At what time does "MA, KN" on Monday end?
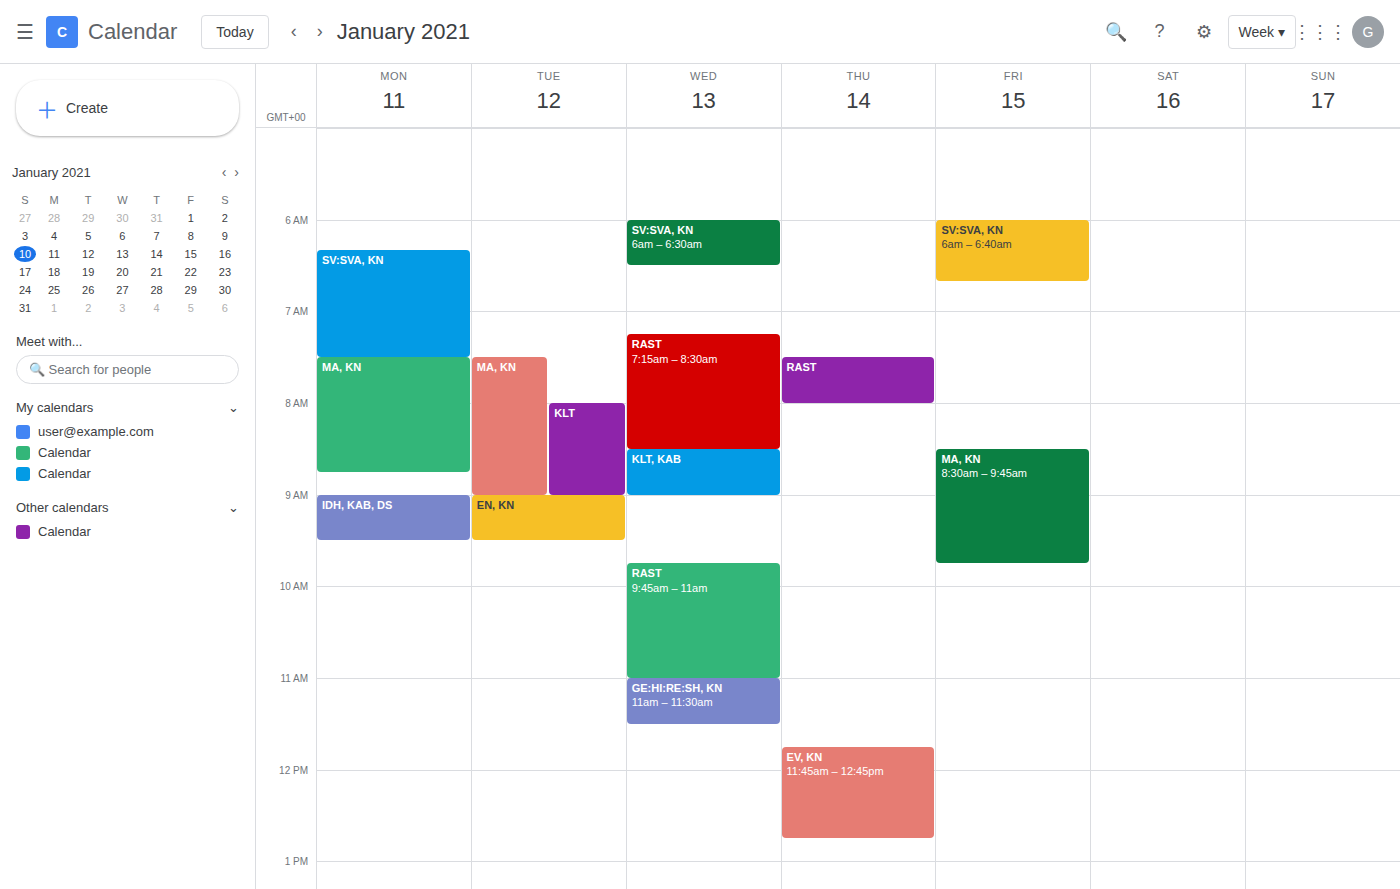
8:45 AM